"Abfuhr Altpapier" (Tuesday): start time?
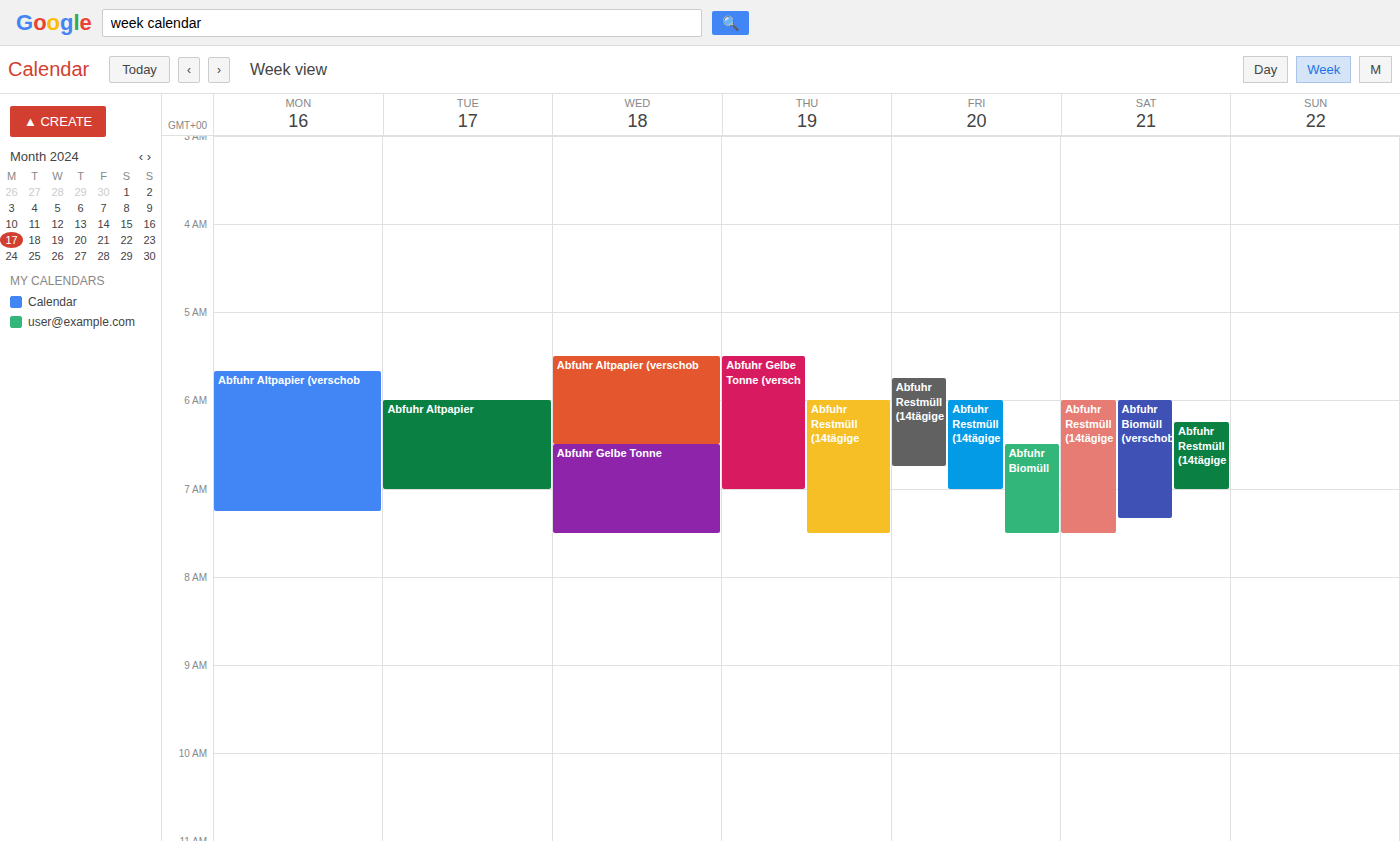
6:00 AM